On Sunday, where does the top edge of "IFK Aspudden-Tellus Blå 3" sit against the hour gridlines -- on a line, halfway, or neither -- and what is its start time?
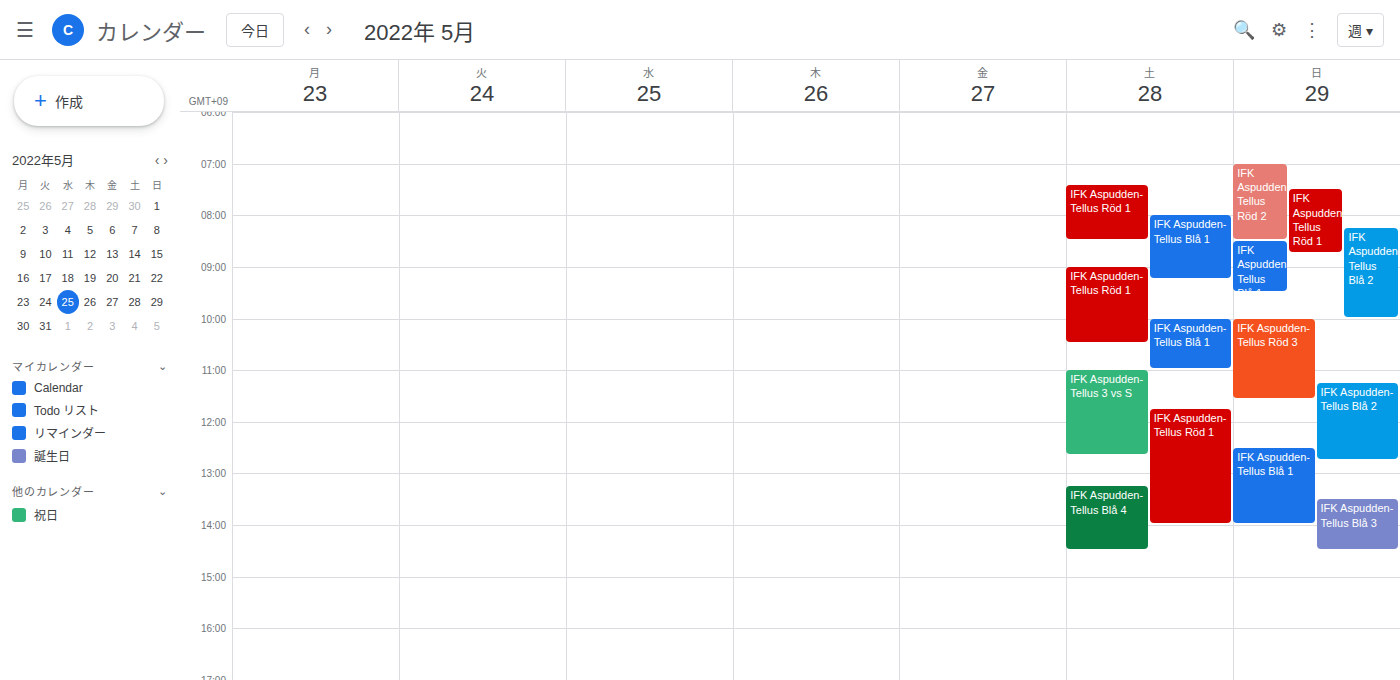
1:30 PM -- halfway between the 1 PM and 2 PM lines.